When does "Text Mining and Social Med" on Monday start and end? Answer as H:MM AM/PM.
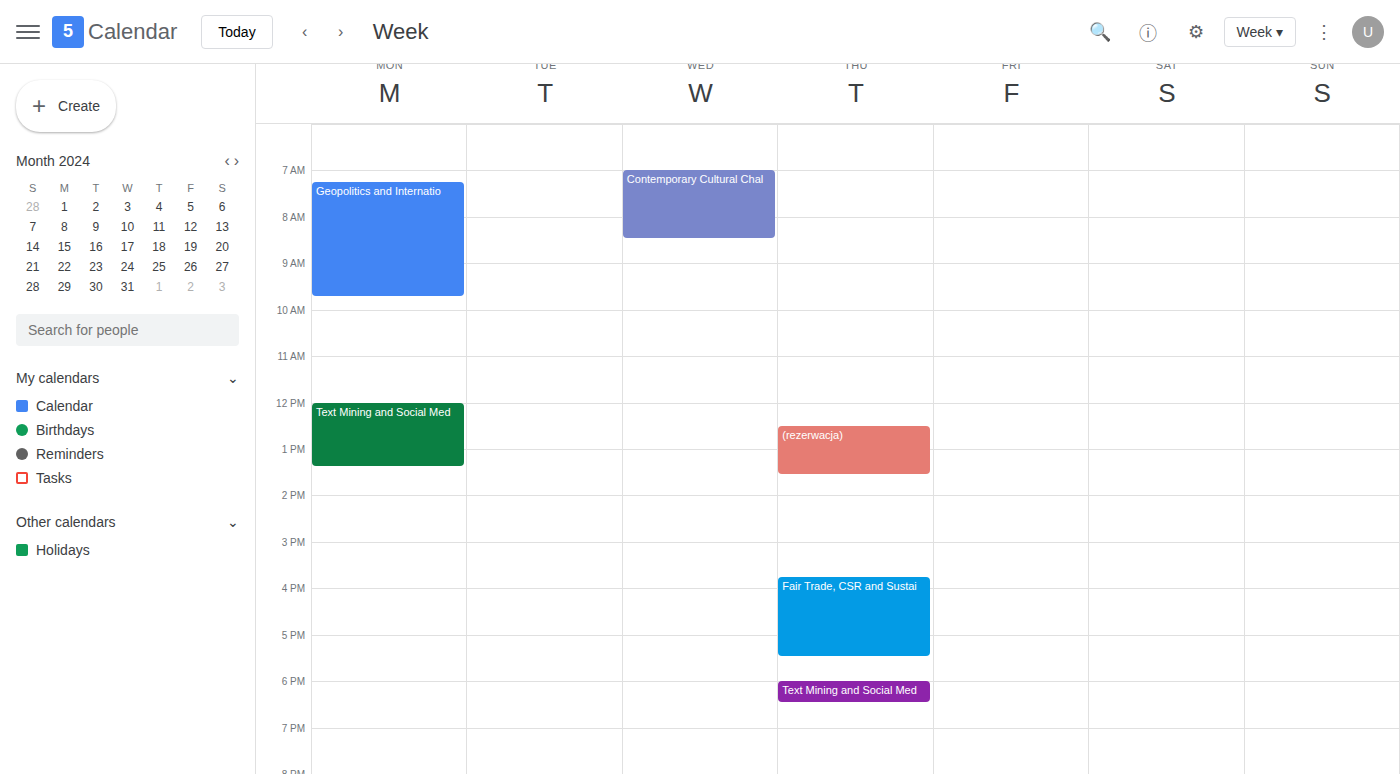
12:00 PM to 1:25 PM